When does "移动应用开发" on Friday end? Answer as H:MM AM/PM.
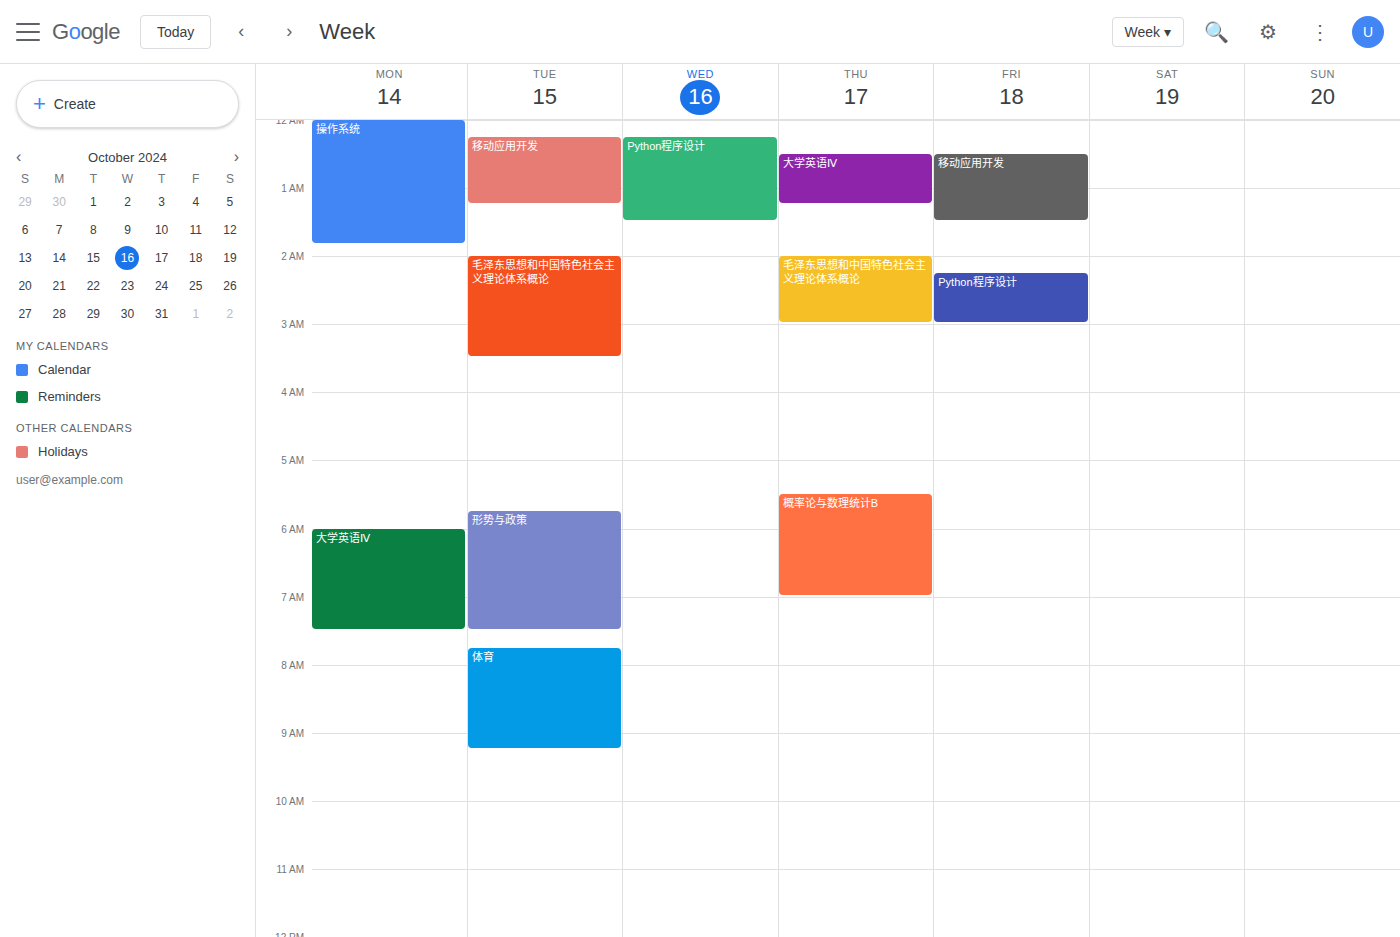
1:30 AM